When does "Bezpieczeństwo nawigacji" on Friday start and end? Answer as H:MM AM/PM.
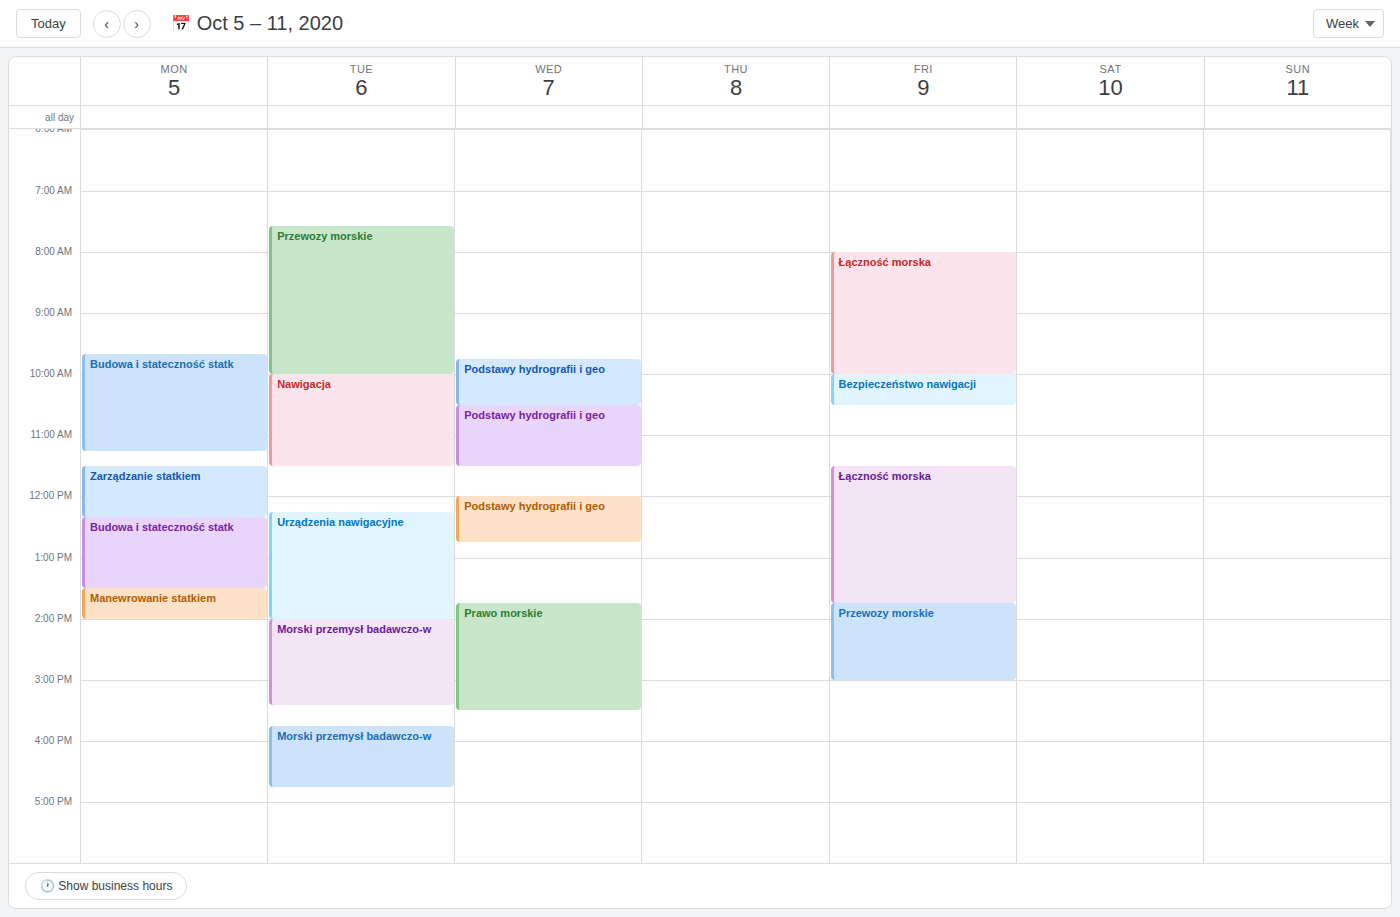
10:00 AM to 10:30 AM